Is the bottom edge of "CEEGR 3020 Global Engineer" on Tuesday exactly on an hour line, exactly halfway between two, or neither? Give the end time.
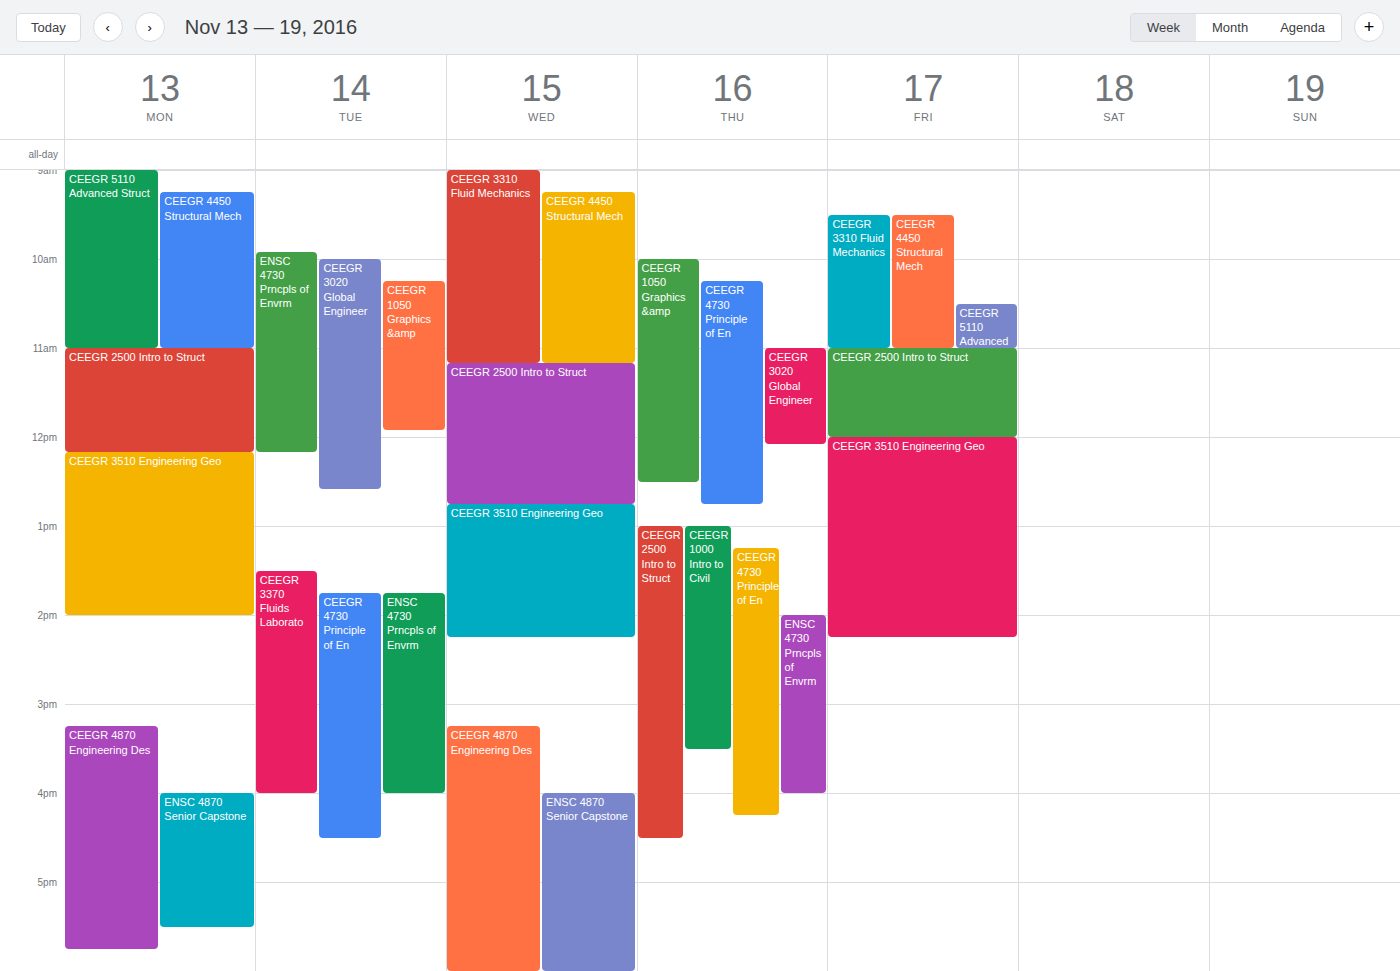
12:35 PM -- neither: 35 minutes below the 12 PM line and 25 minutes above the 1 PM line.